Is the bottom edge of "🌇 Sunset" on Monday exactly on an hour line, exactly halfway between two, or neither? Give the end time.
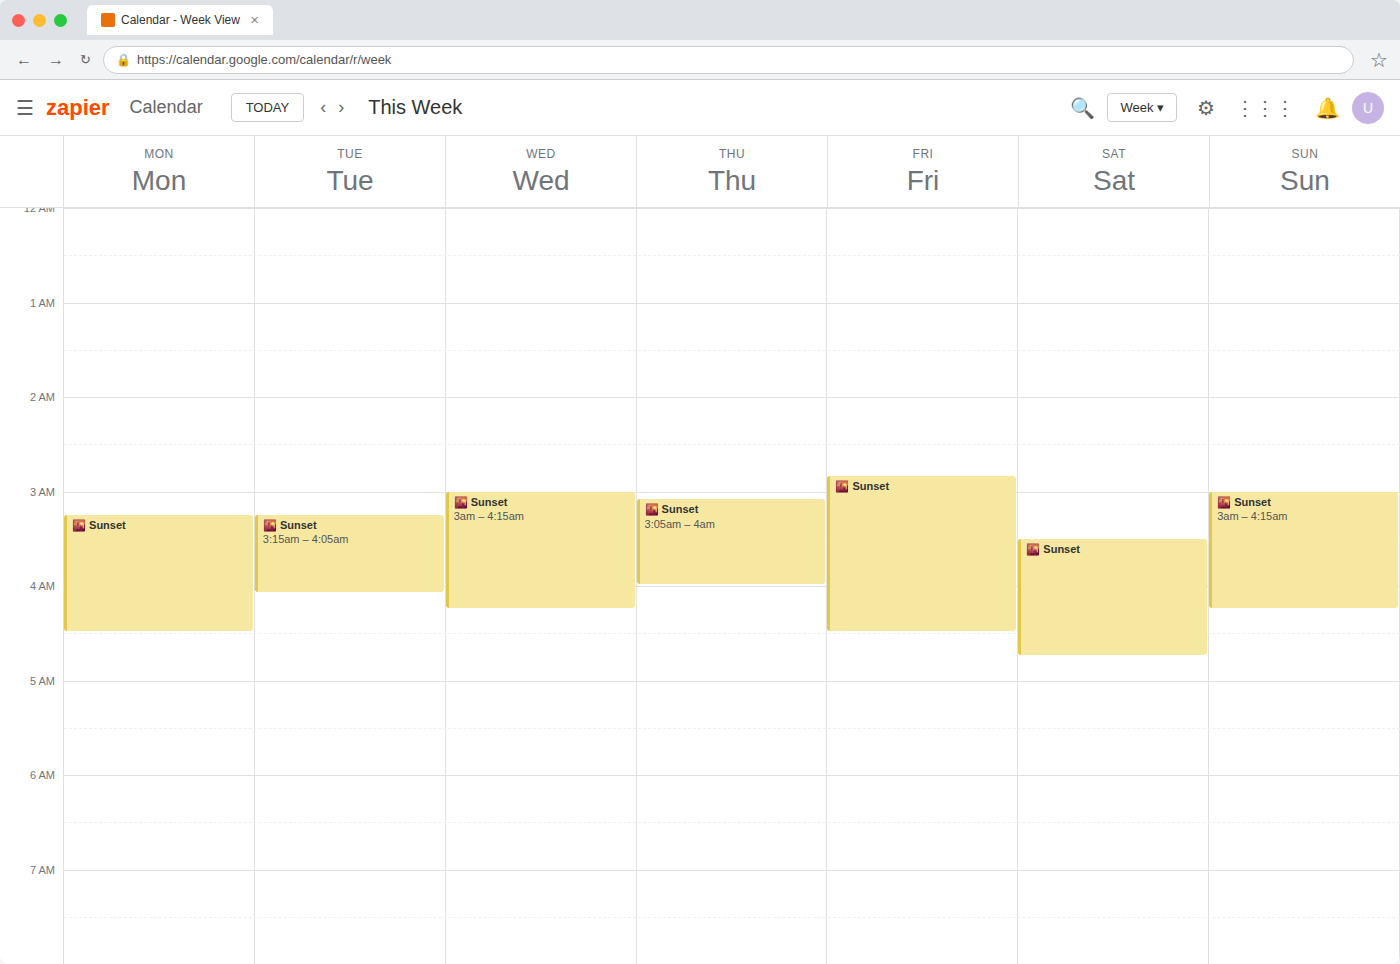
4:30 AM -- halfway between the 4 AM and 5 AM lines.